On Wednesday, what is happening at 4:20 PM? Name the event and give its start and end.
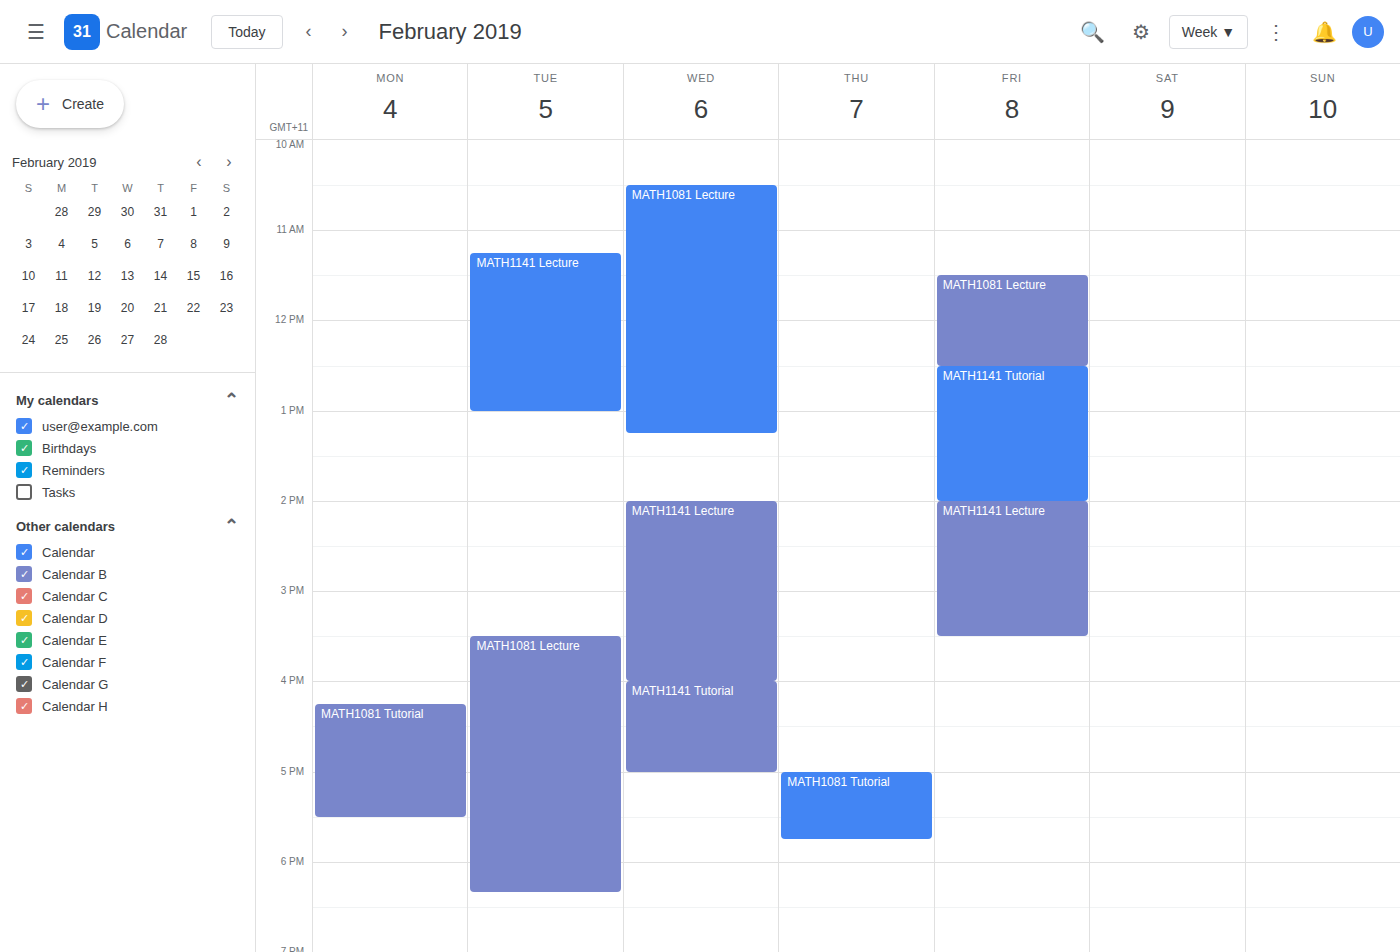
"MATH1141 Tutorial", 4:00 PM to 5:00 PM